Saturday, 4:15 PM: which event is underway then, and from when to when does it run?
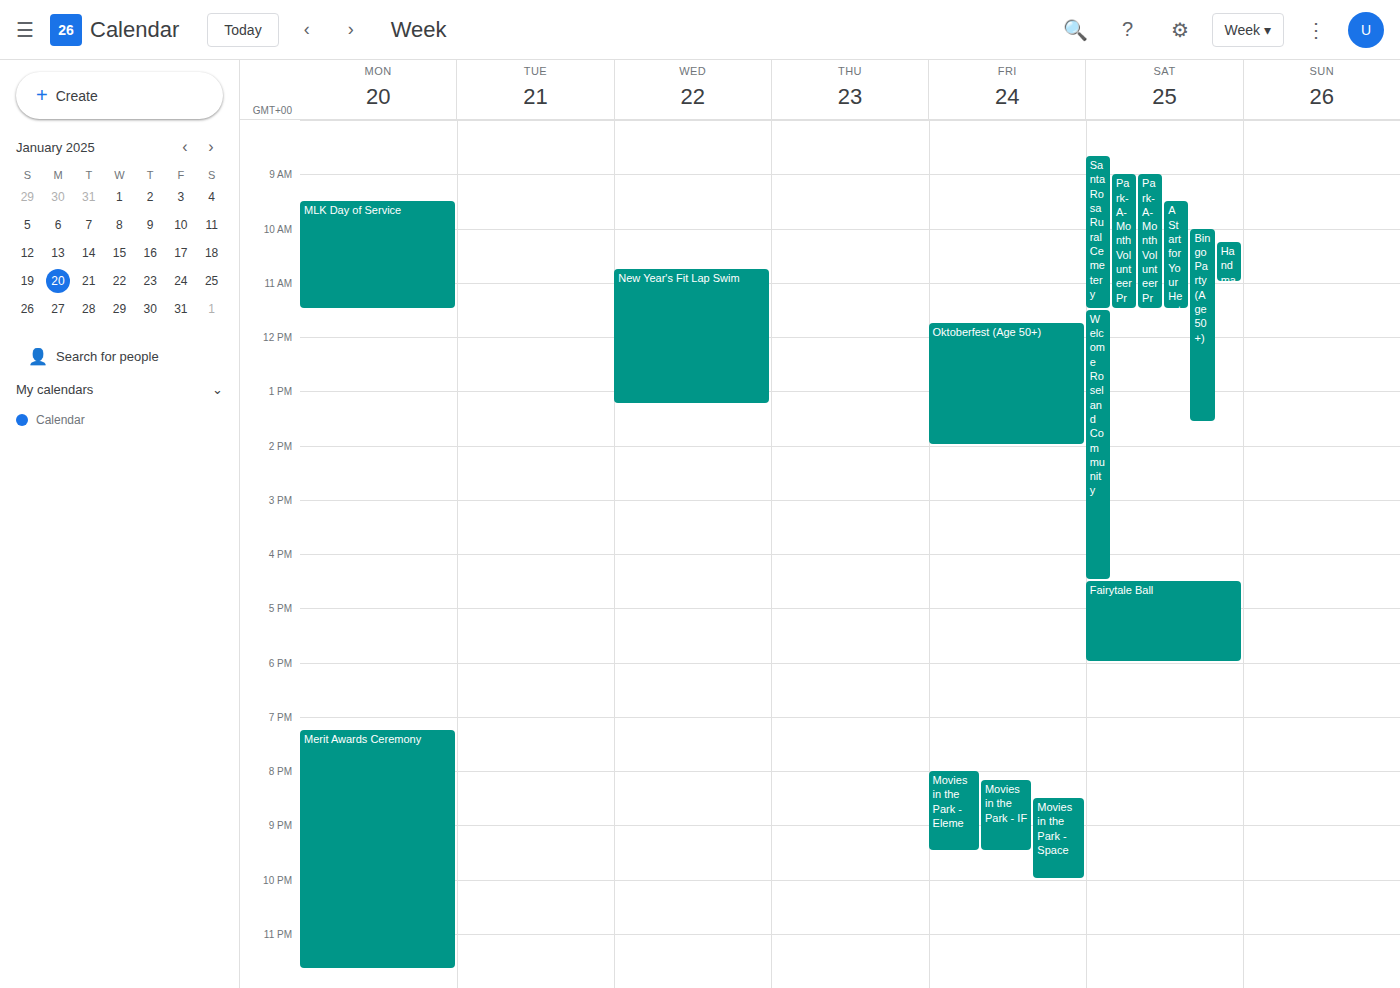
"Welcome Roseland Community", 11:30 AM to 4:30 PM